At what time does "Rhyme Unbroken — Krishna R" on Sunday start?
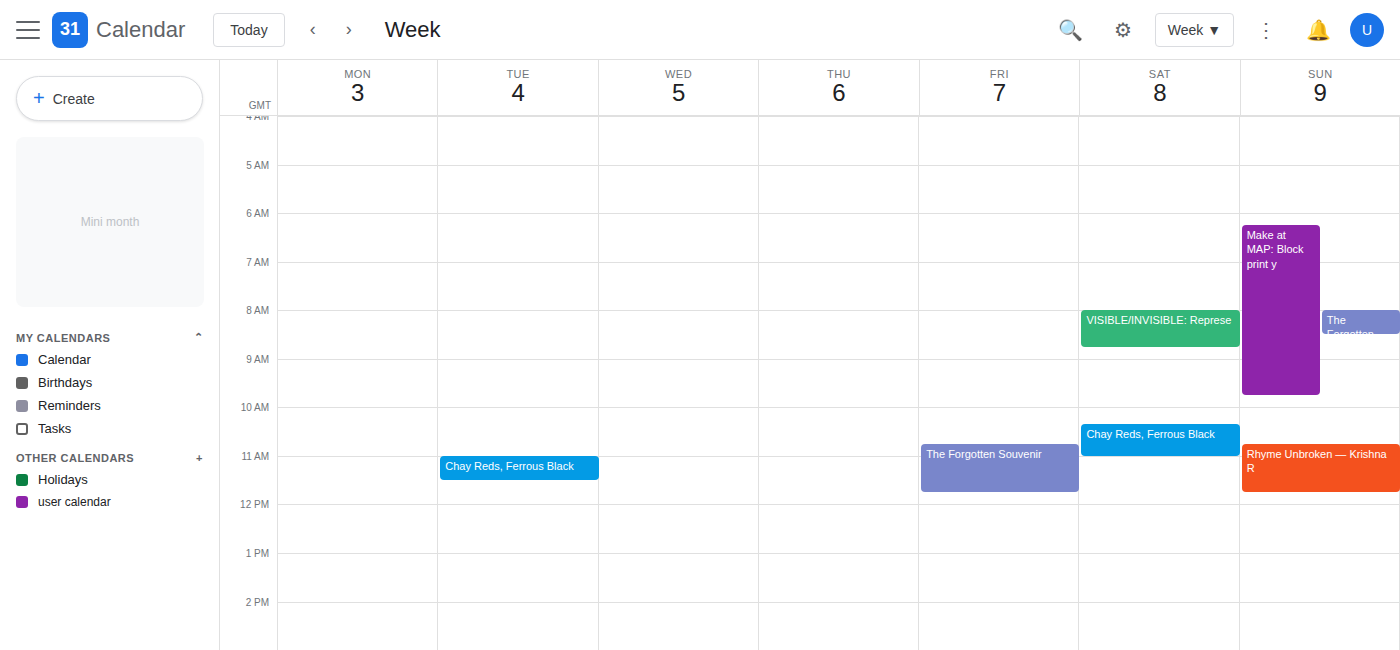
10:45 AM